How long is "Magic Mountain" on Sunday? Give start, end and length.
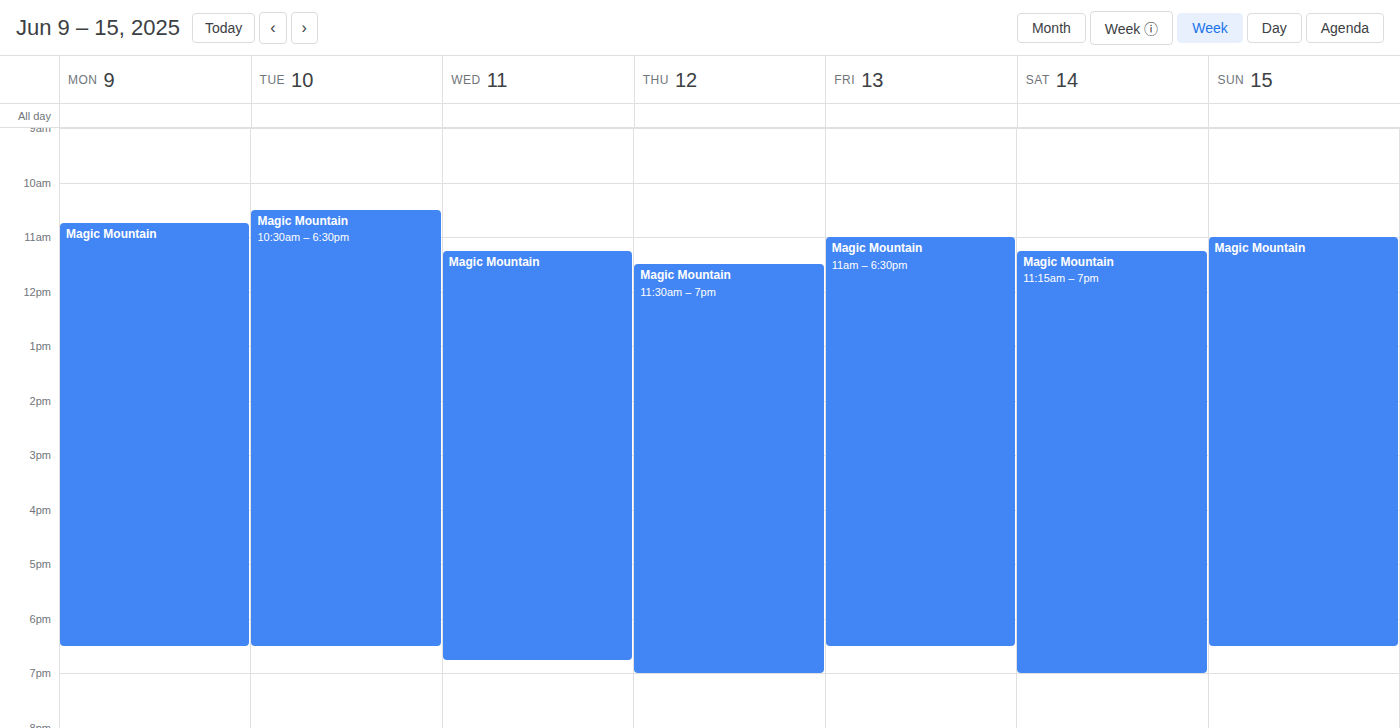
11:00 AM to 6:30 PM, 7 hours 30 minutes